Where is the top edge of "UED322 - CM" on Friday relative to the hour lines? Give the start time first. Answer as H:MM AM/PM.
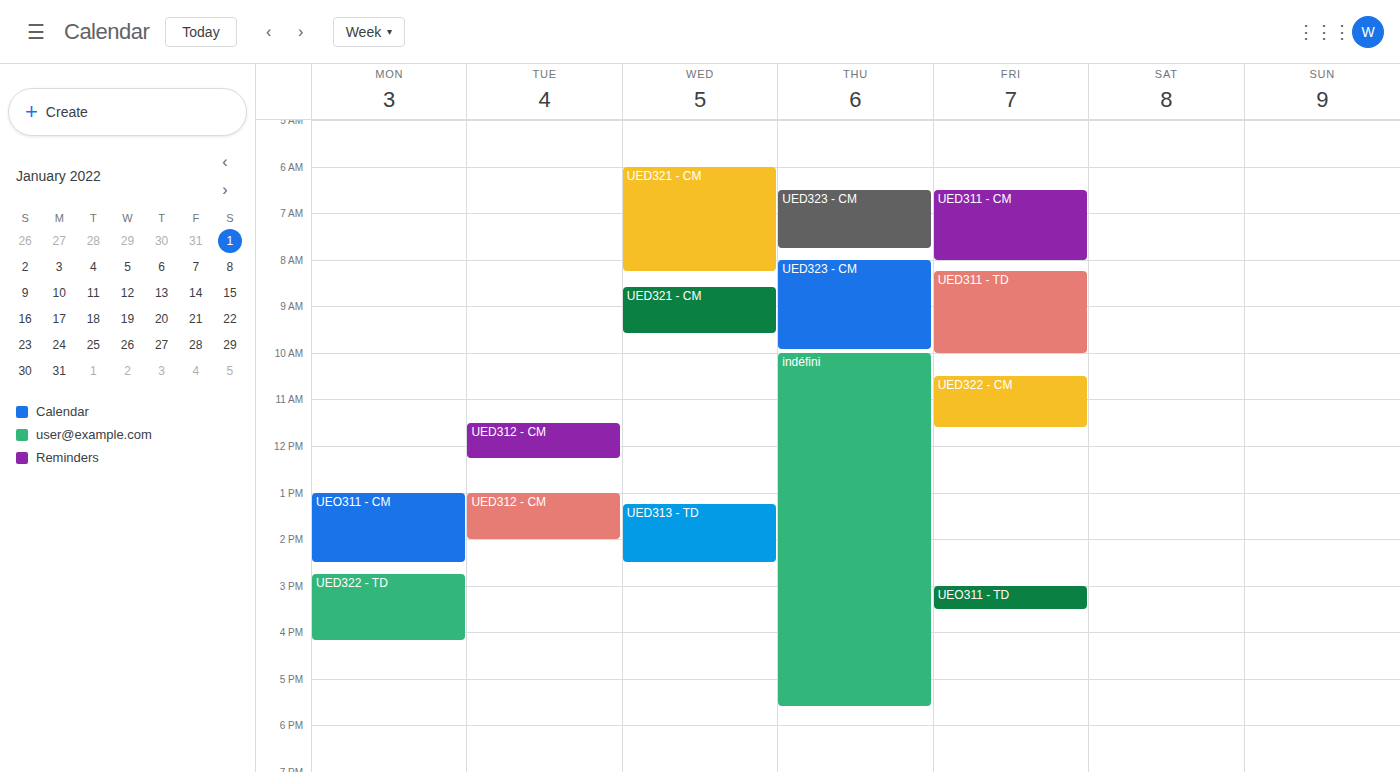
10:30 AM -- halfway between the 10 AM and 11 AM lines.